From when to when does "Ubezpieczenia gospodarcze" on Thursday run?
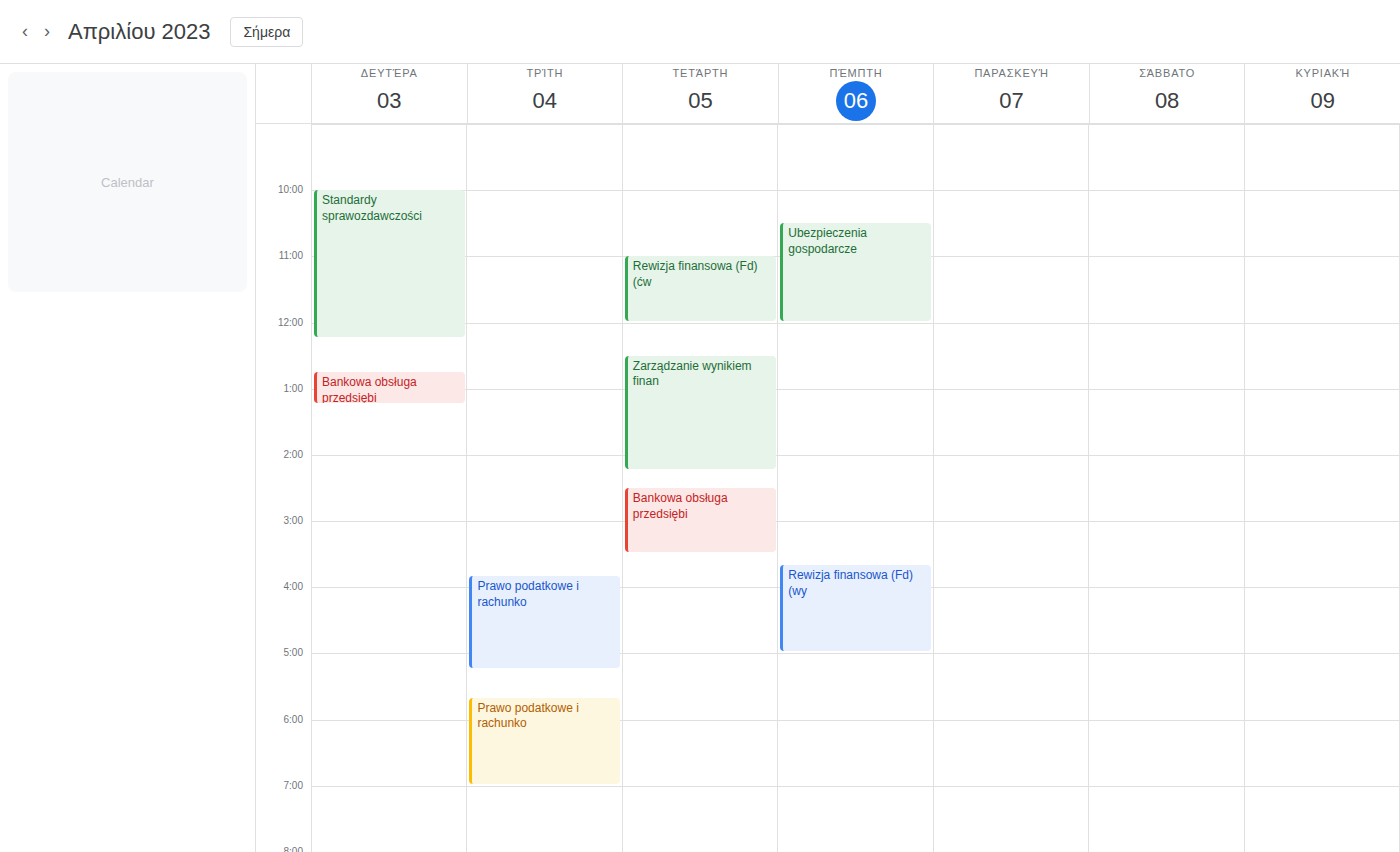
10:30 to 12:00